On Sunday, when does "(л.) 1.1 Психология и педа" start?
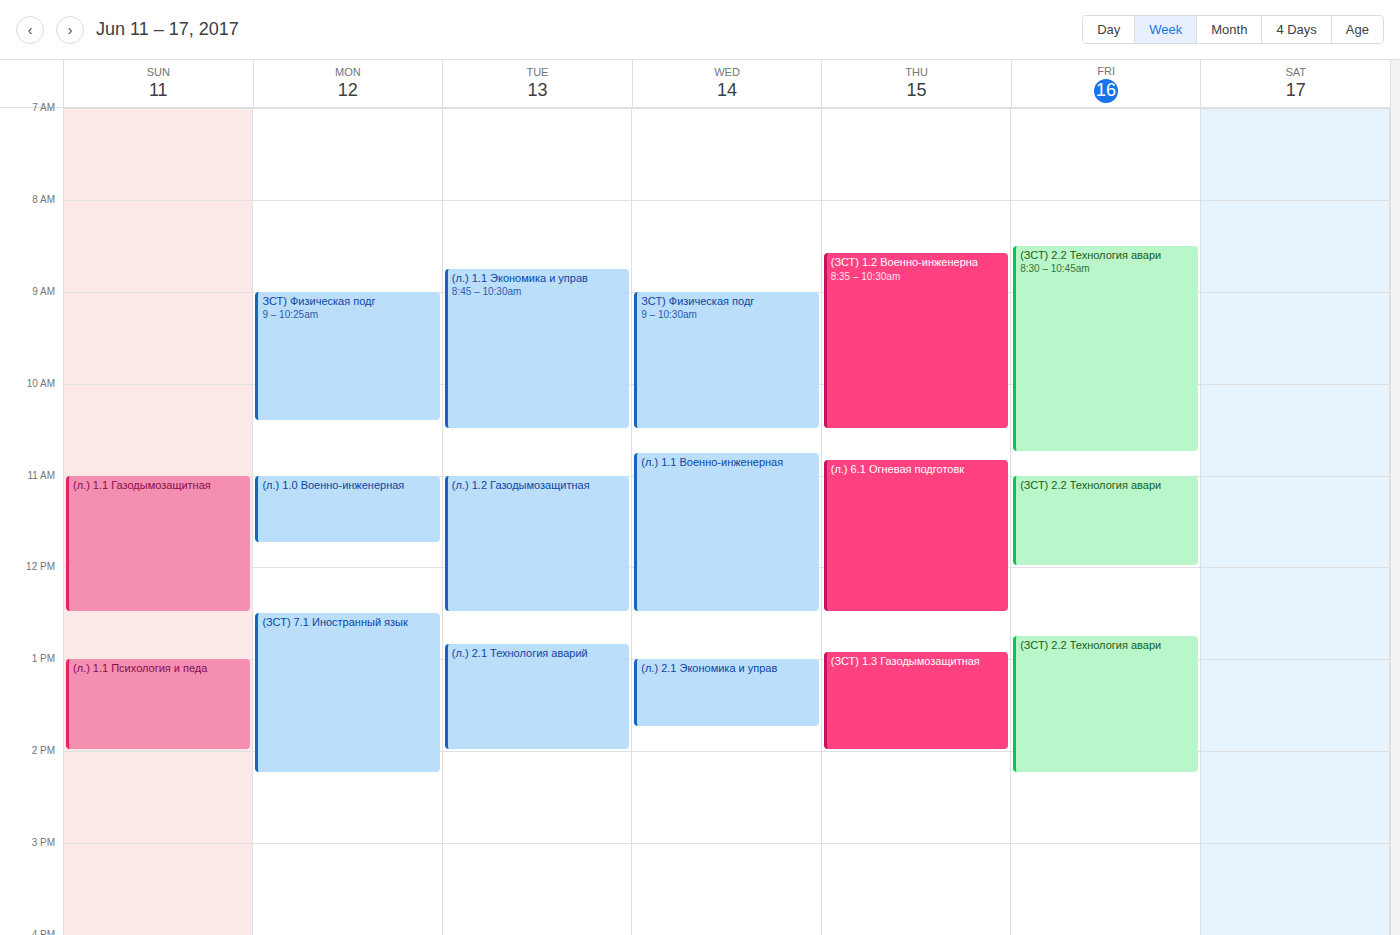
1:00 PM